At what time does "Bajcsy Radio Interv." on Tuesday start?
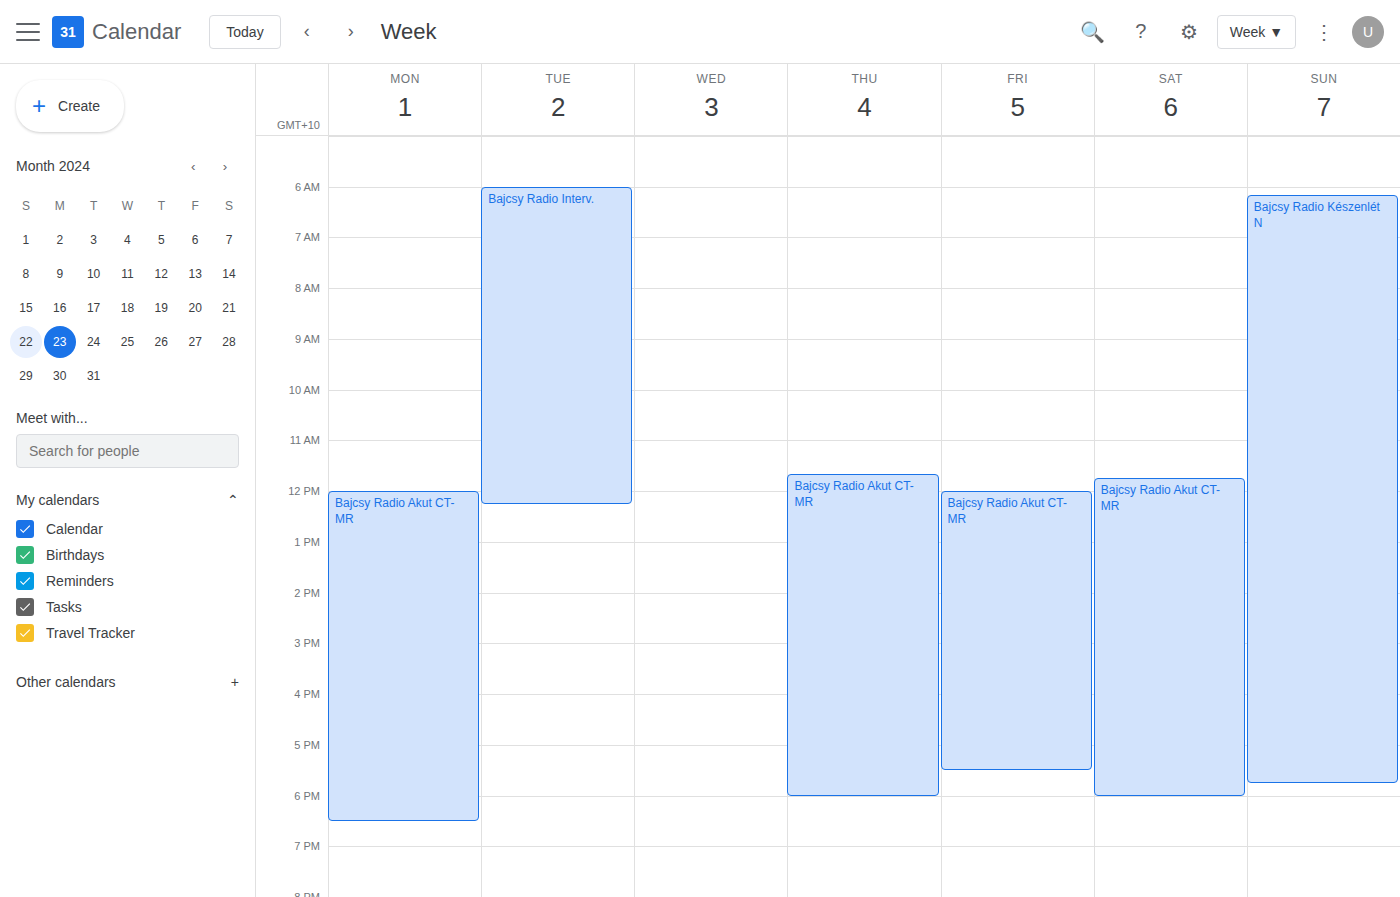
6:00 AM